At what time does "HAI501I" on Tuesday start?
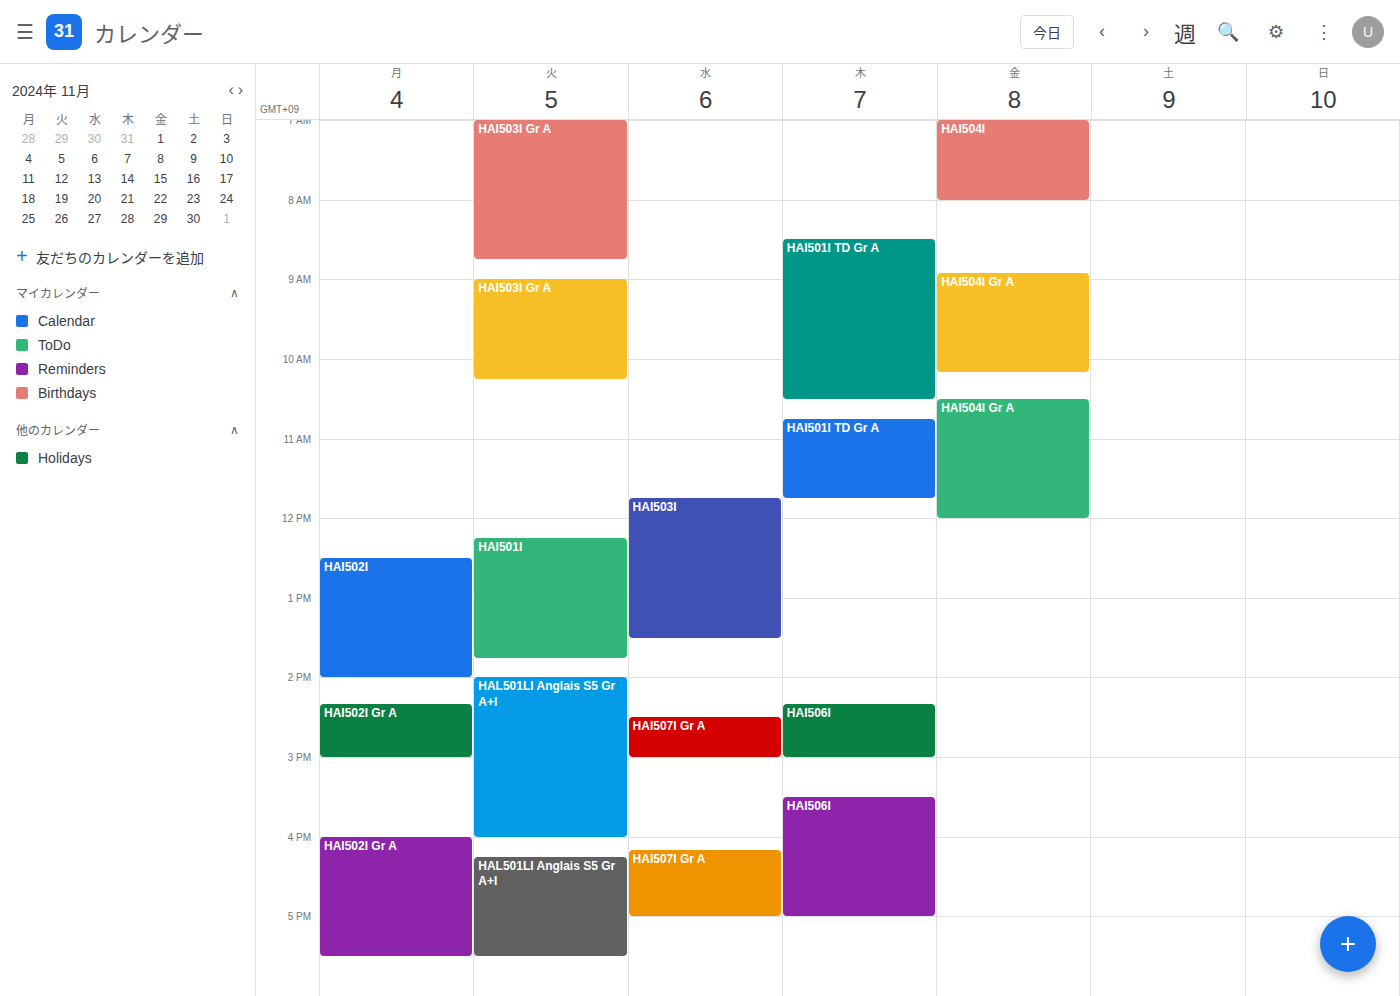
12:15 PM